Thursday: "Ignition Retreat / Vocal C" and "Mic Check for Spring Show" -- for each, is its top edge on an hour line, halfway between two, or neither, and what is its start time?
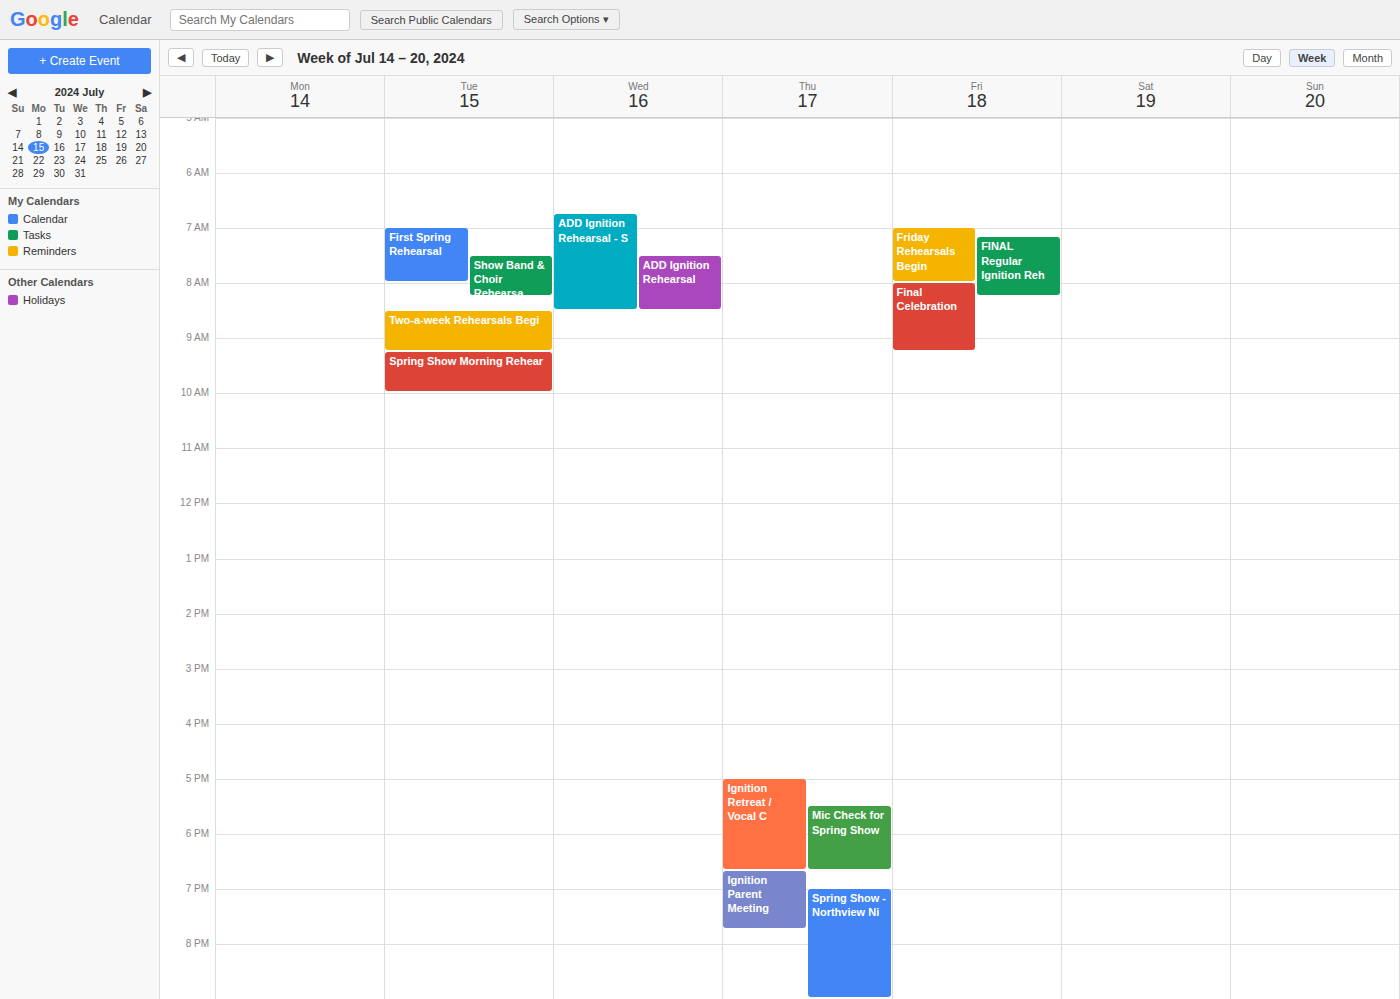
"Ignition Retreat / Vocal C": 5:00 PM, exactly on the 5 PM line. "Mic Check for Spring Show": 5:30 PM, halfway between the 5 PM and 6 PM lines.